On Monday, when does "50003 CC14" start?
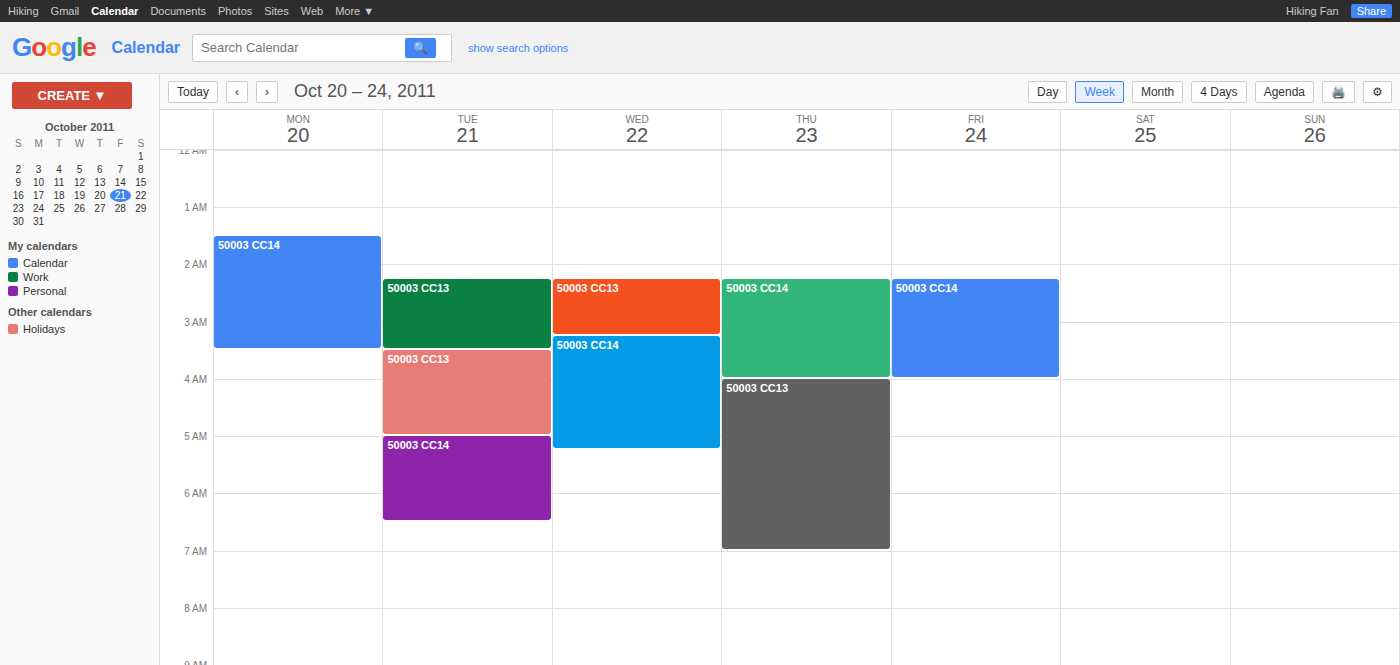
1:30 AM